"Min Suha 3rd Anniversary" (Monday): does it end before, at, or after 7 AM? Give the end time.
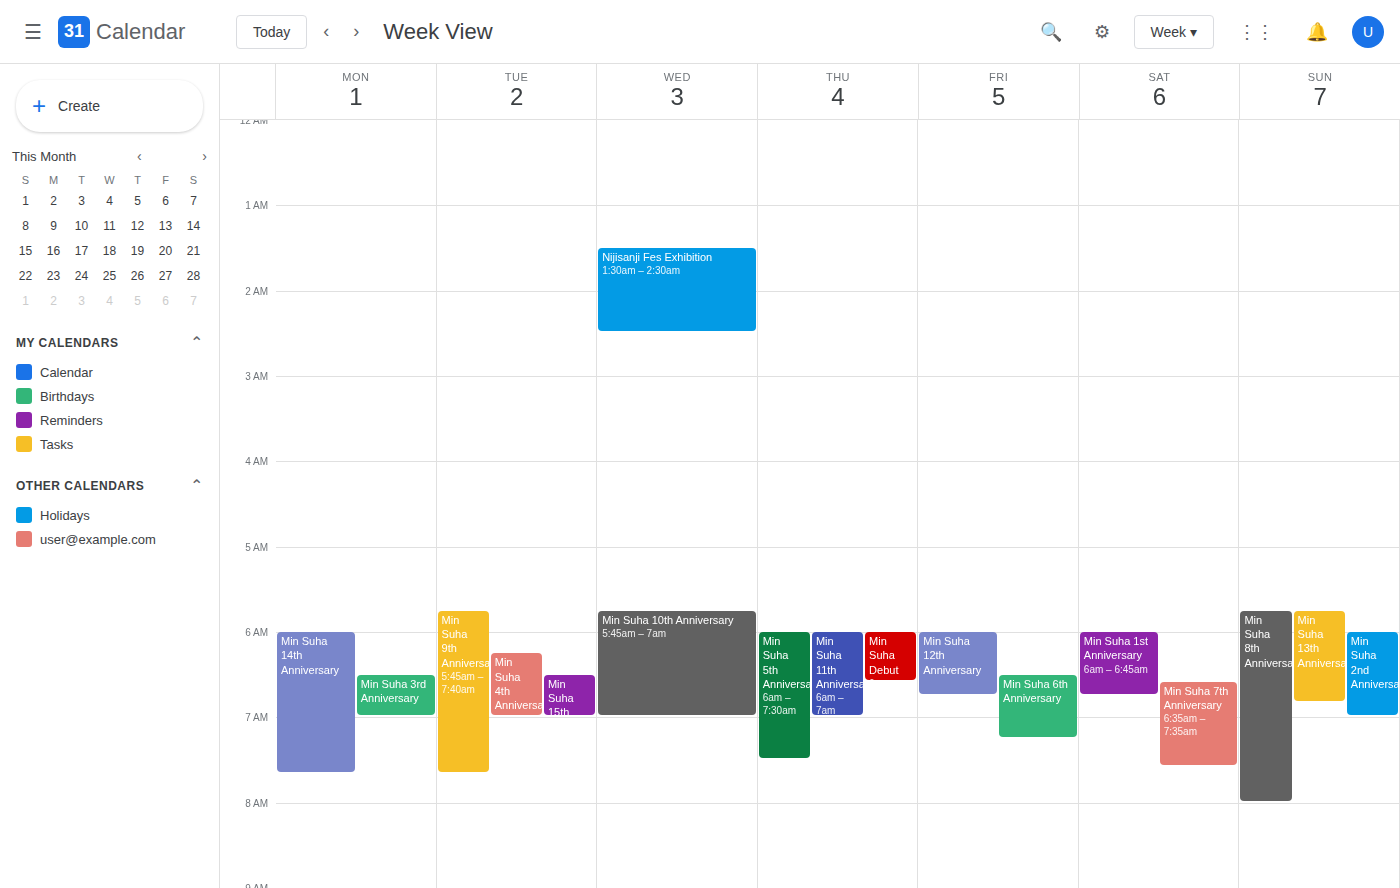
7:00 AM -- exactly at 7 AM, on the 7 AM line.